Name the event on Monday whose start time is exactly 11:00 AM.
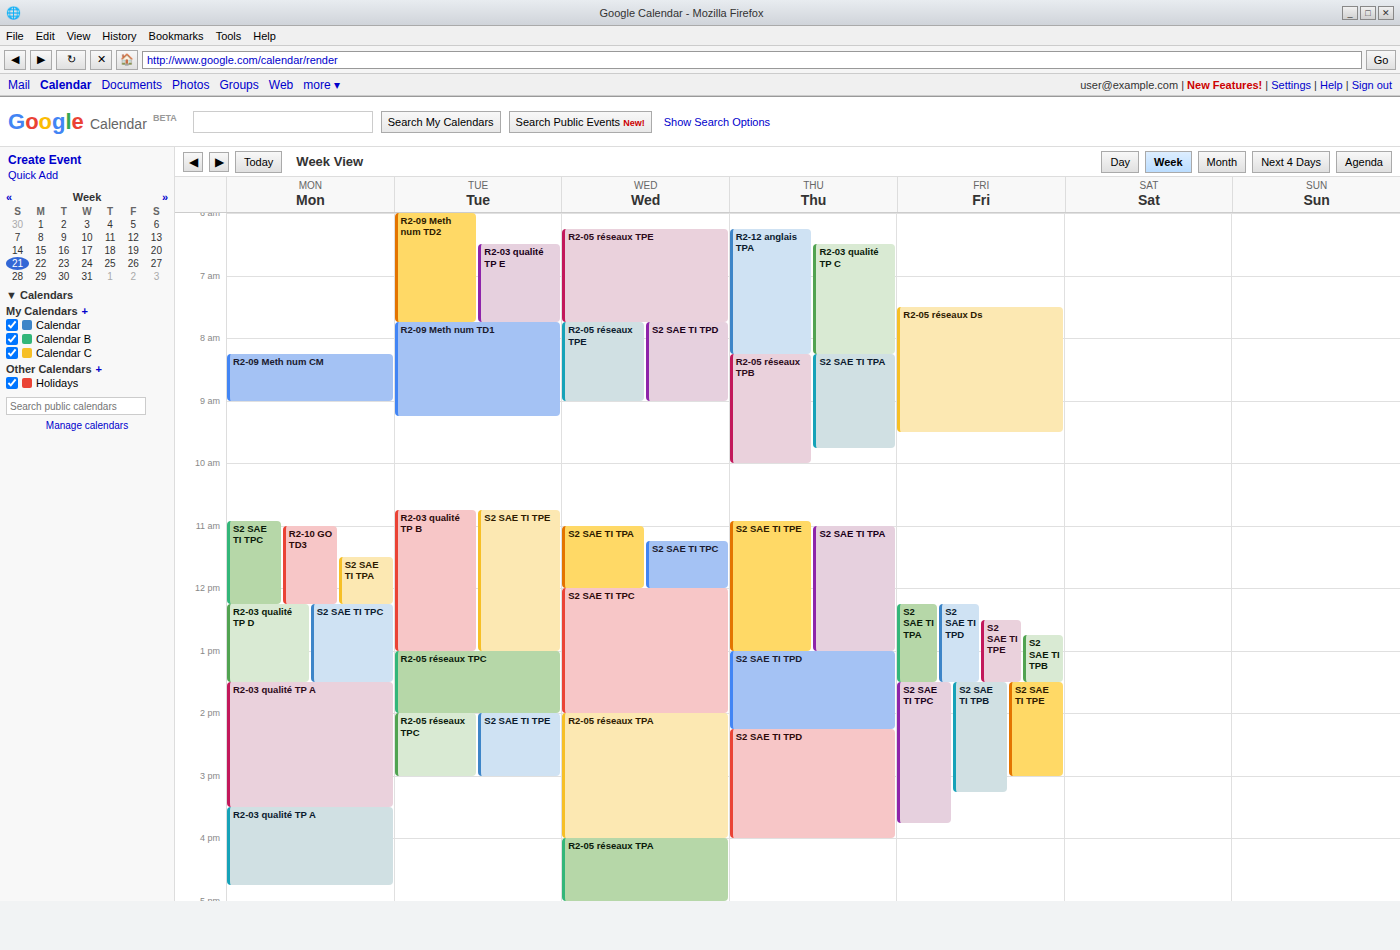
"R2-10 GO TD3"